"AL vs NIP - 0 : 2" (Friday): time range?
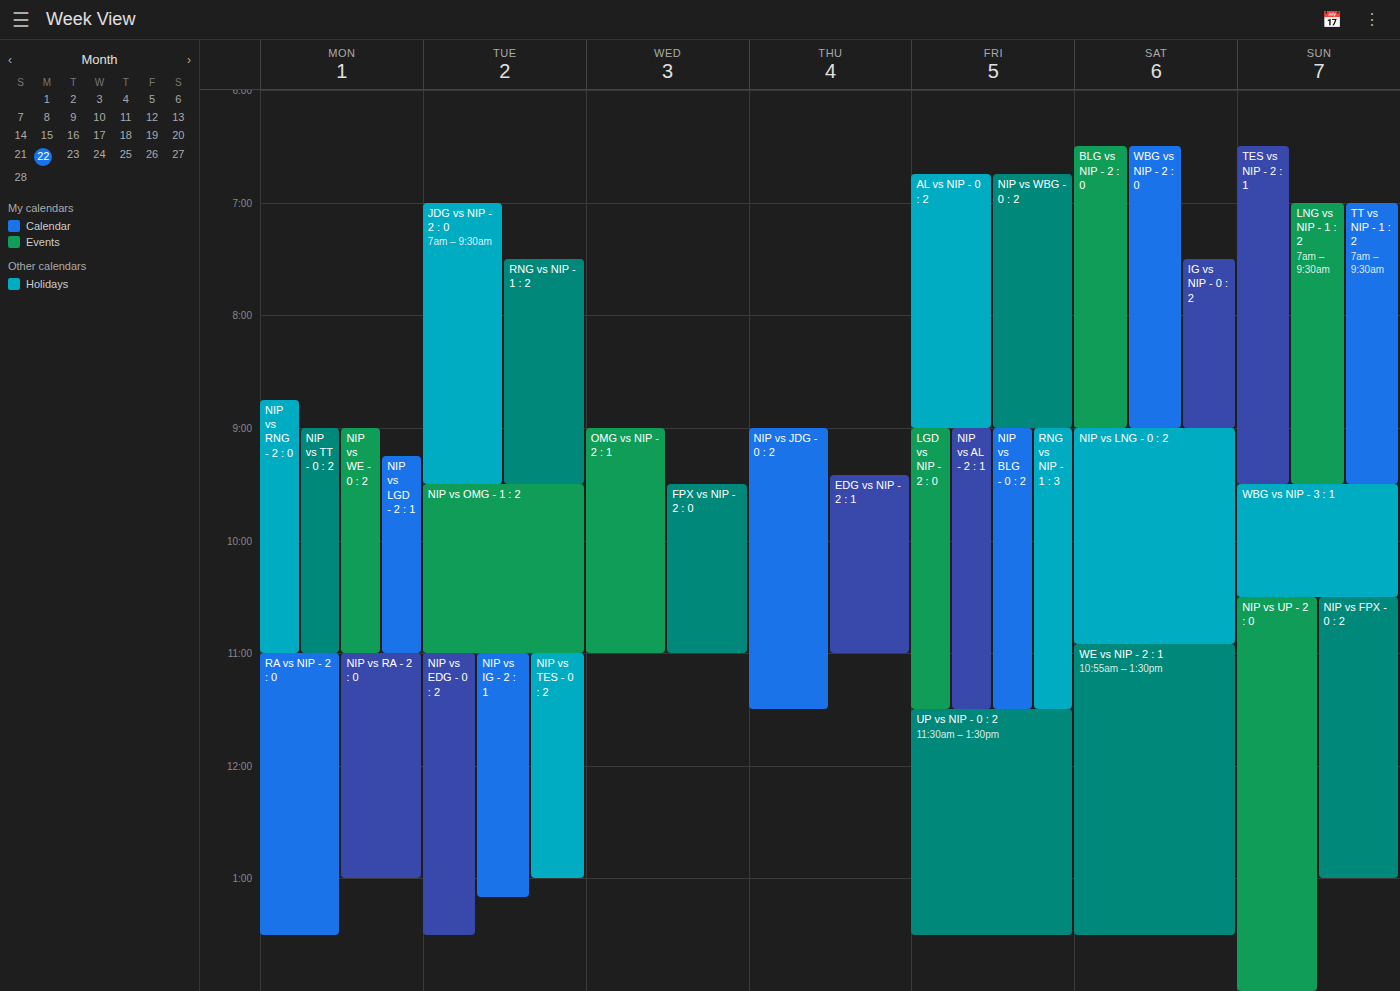
6:45 AM to 9:00 AM